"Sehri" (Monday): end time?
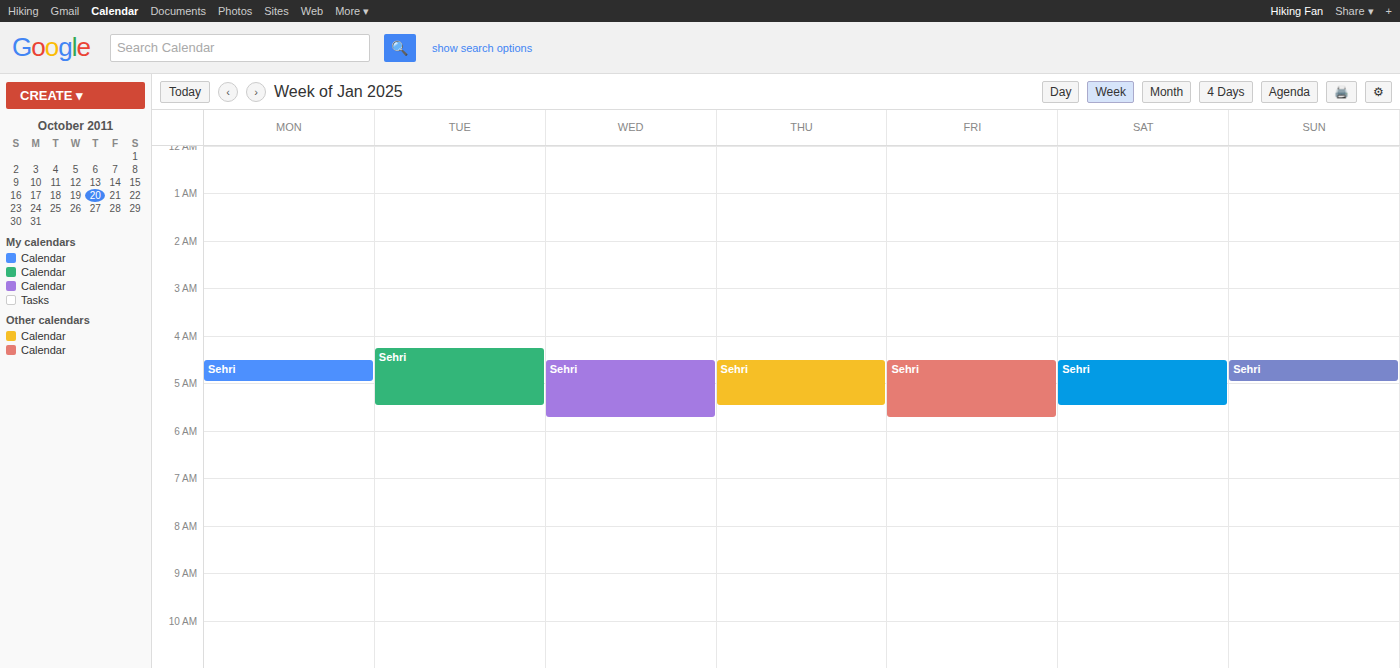
5:00 AM